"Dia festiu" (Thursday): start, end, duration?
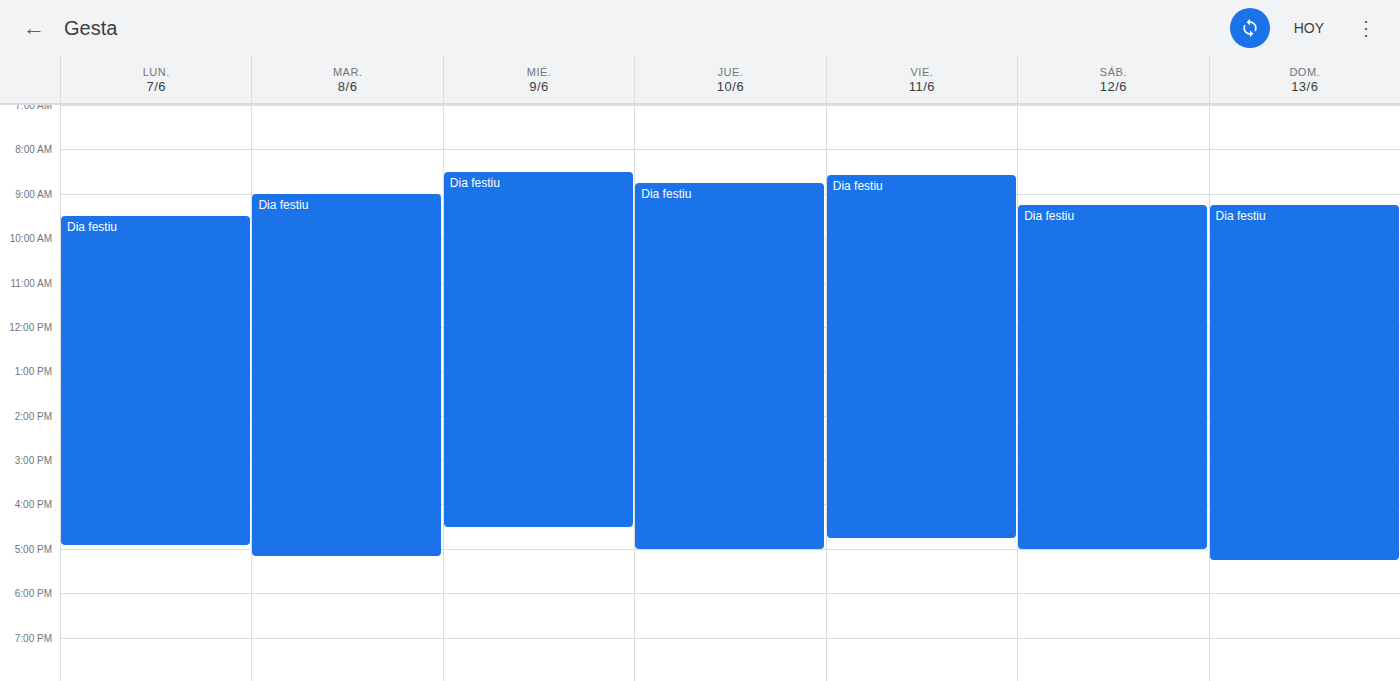
08:45 to 17:00, 8 hours 15 minutes